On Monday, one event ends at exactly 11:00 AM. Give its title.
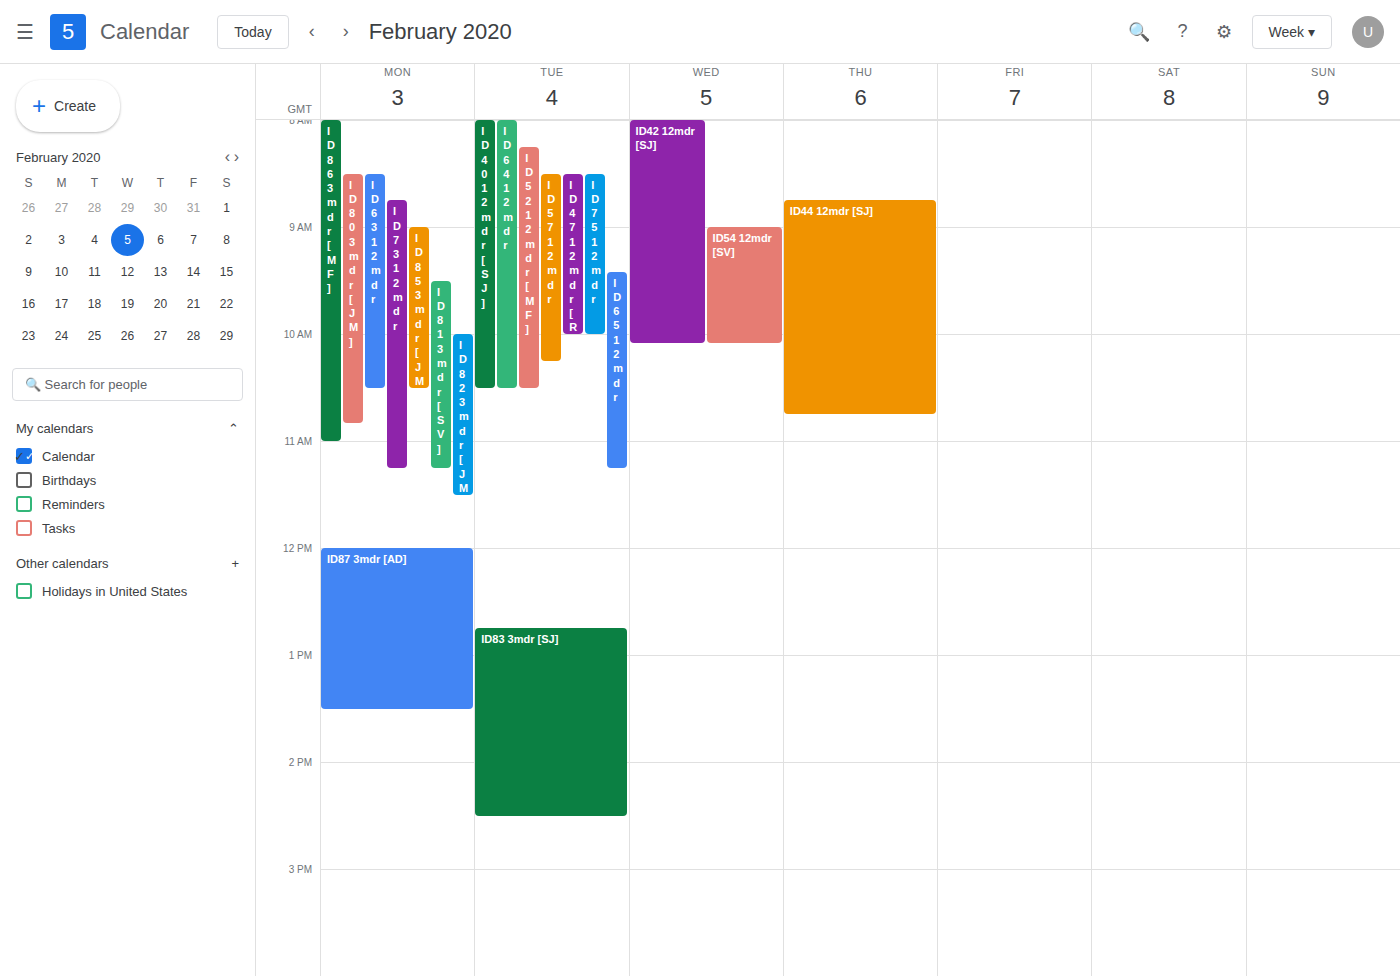
"ID86 3mdr [MF]"